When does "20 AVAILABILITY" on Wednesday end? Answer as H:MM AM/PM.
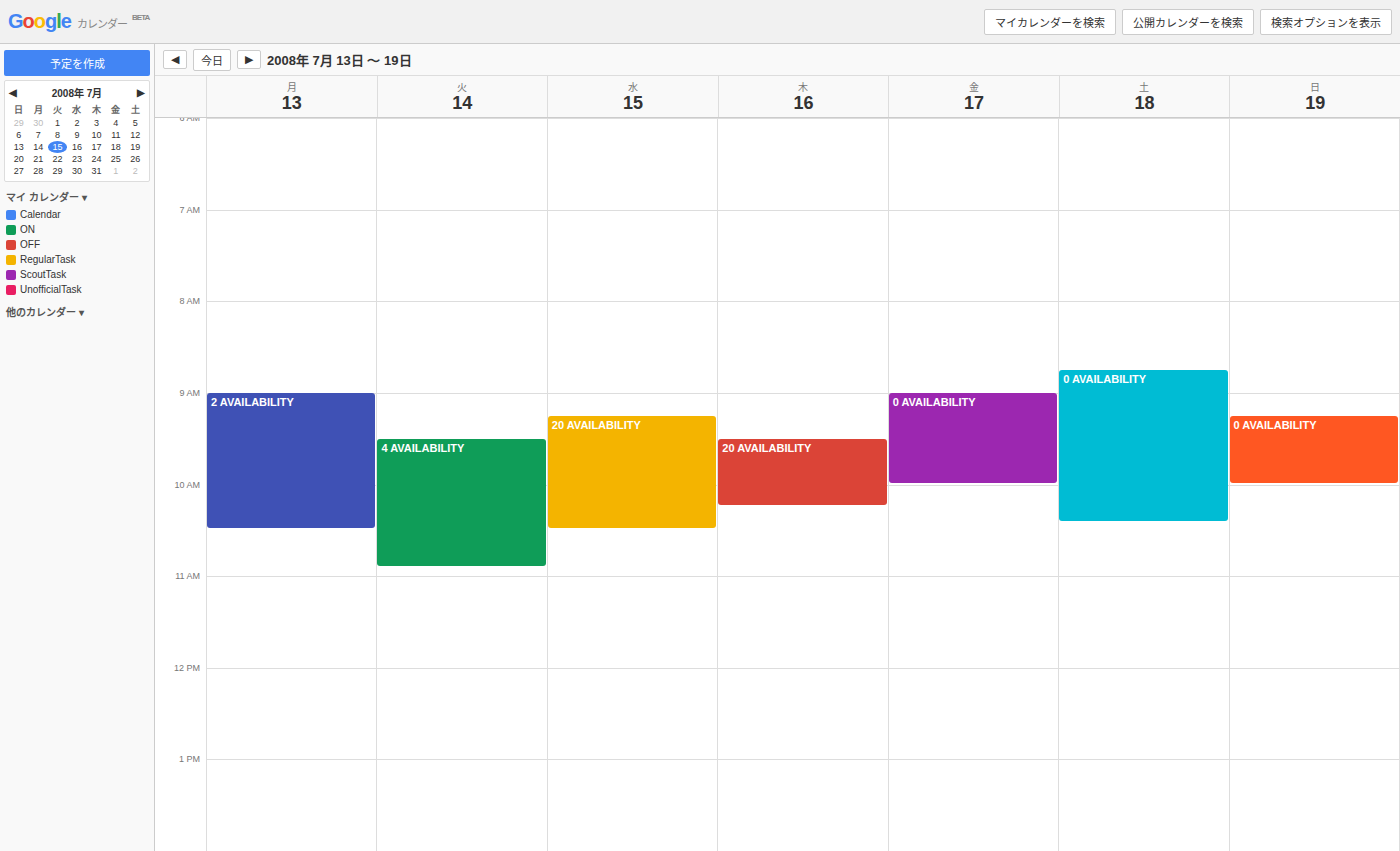
10:30 AM